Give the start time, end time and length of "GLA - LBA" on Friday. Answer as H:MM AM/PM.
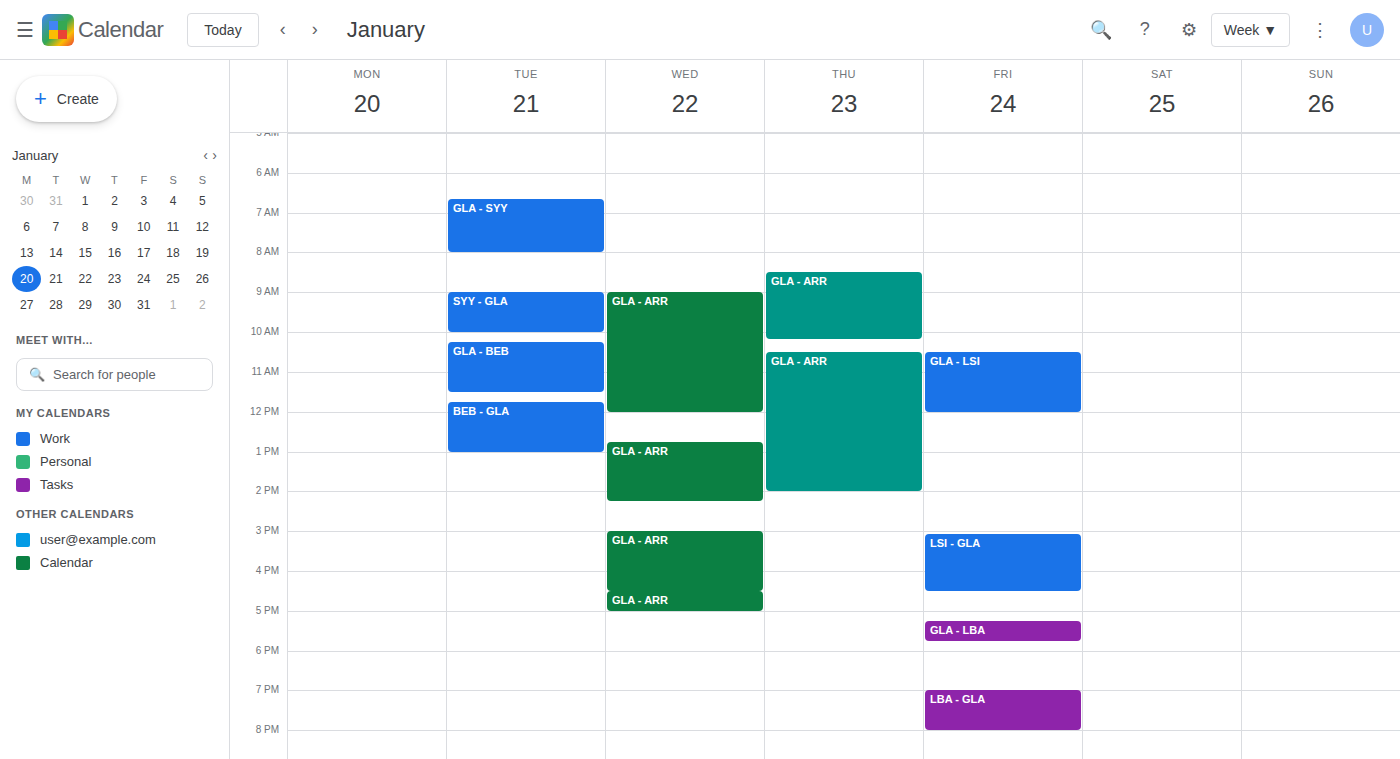
5:15 PM to 5:45 PM, 30 minutes